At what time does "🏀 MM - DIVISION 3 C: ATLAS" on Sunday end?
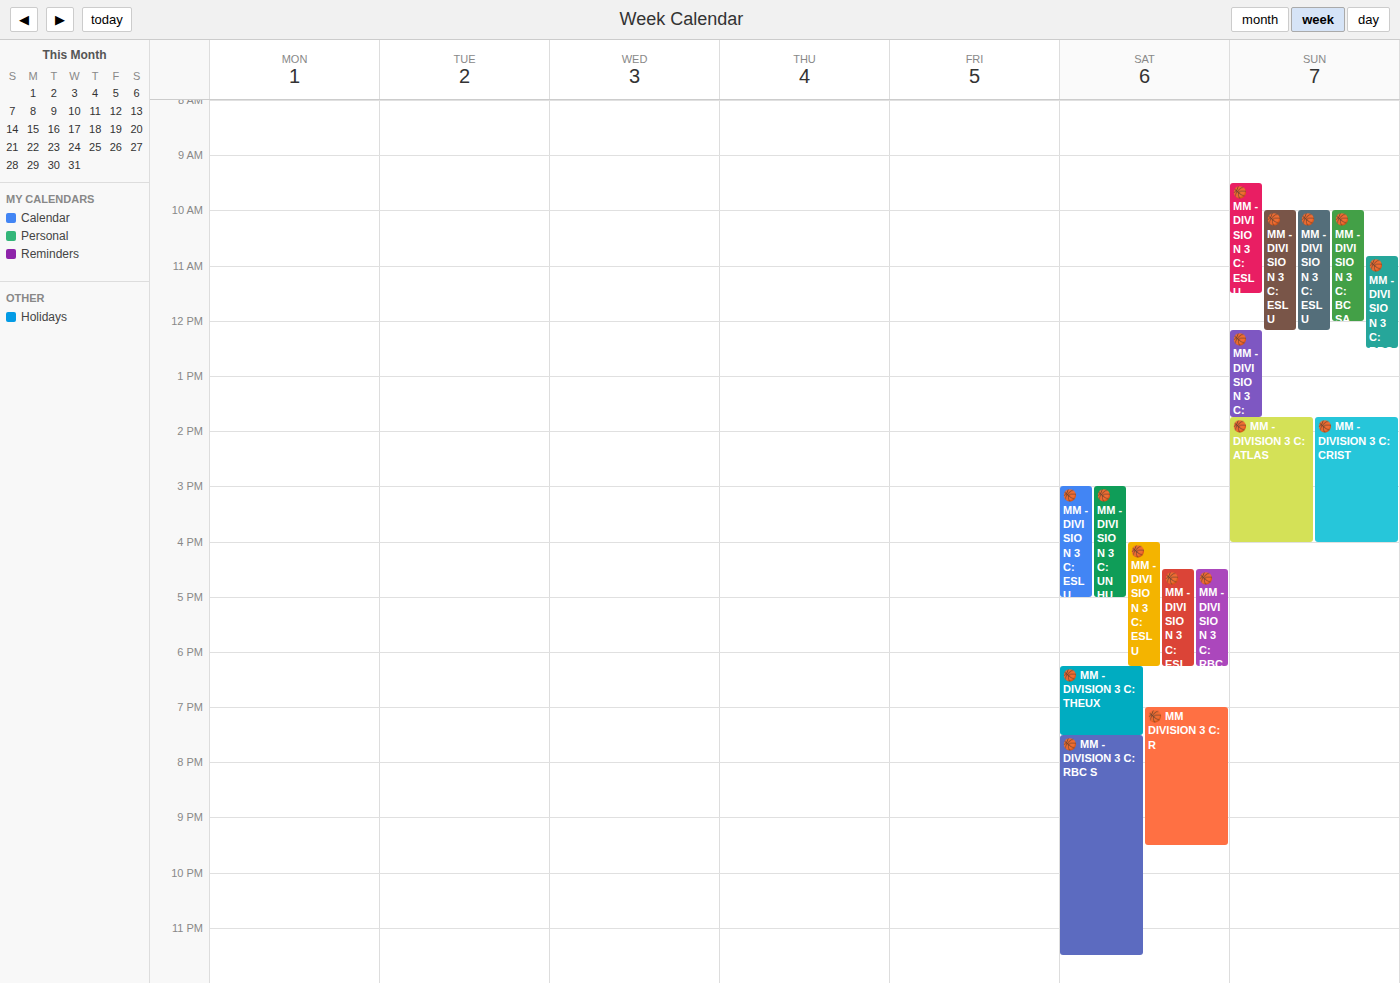
4:00 PM